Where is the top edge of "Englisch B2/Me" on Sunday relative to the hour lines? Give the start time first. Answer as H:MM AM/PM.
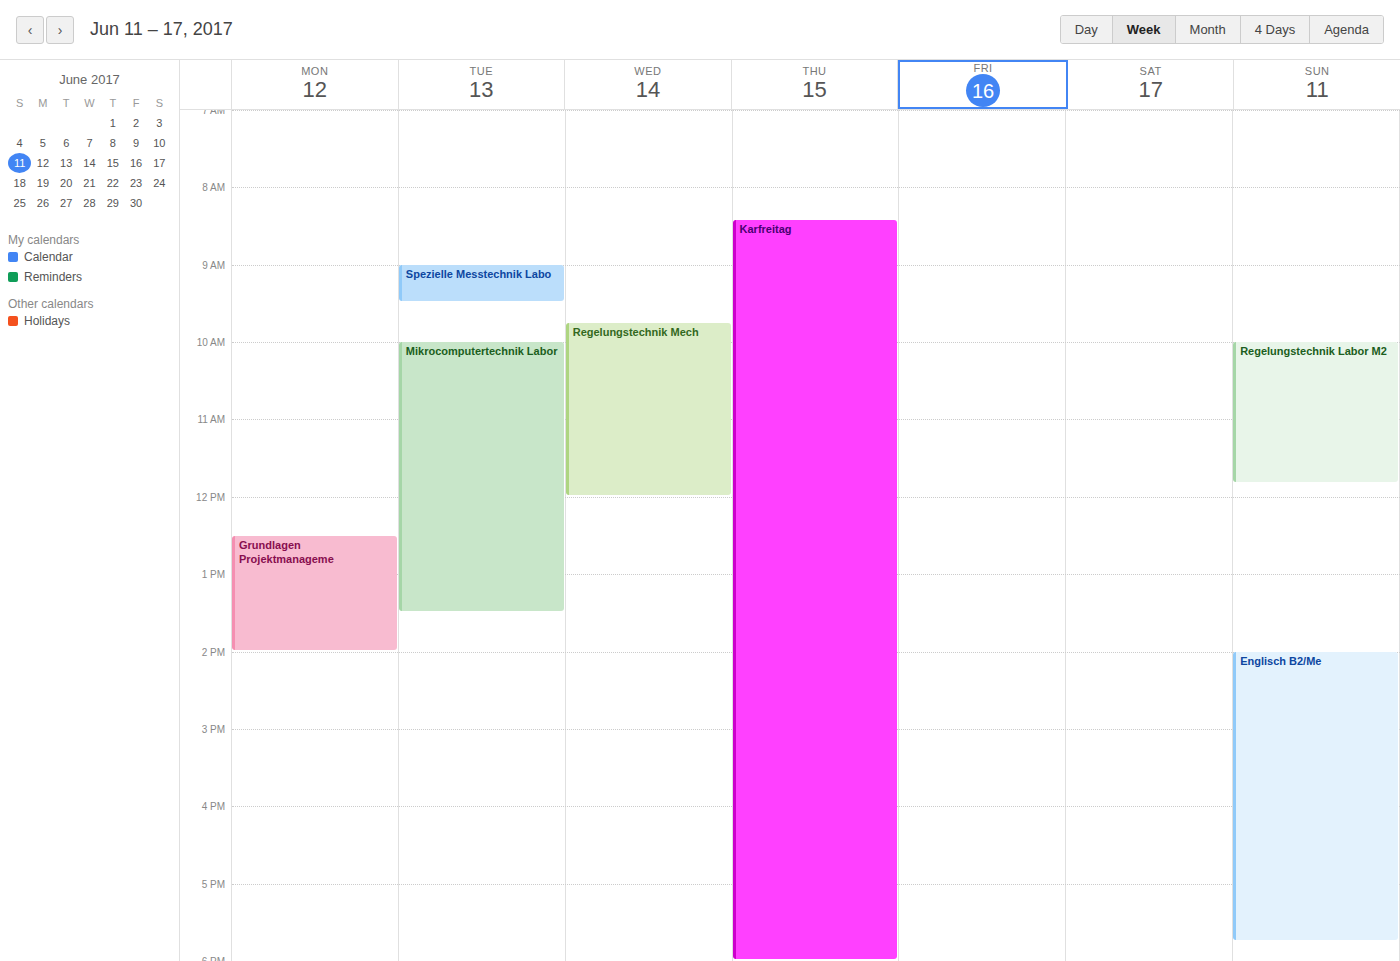
2:00 PM -- exactly on the 2 PM line.